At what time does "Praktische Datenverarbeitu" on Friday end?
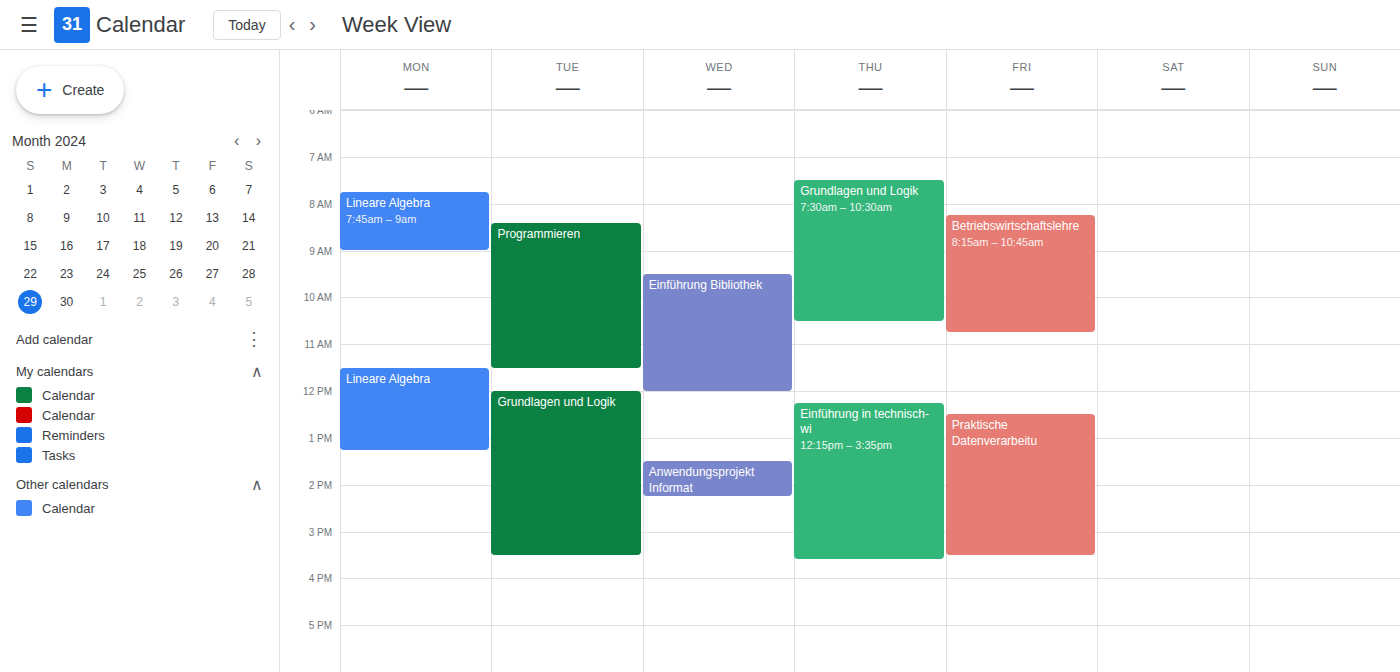
3:30 PM